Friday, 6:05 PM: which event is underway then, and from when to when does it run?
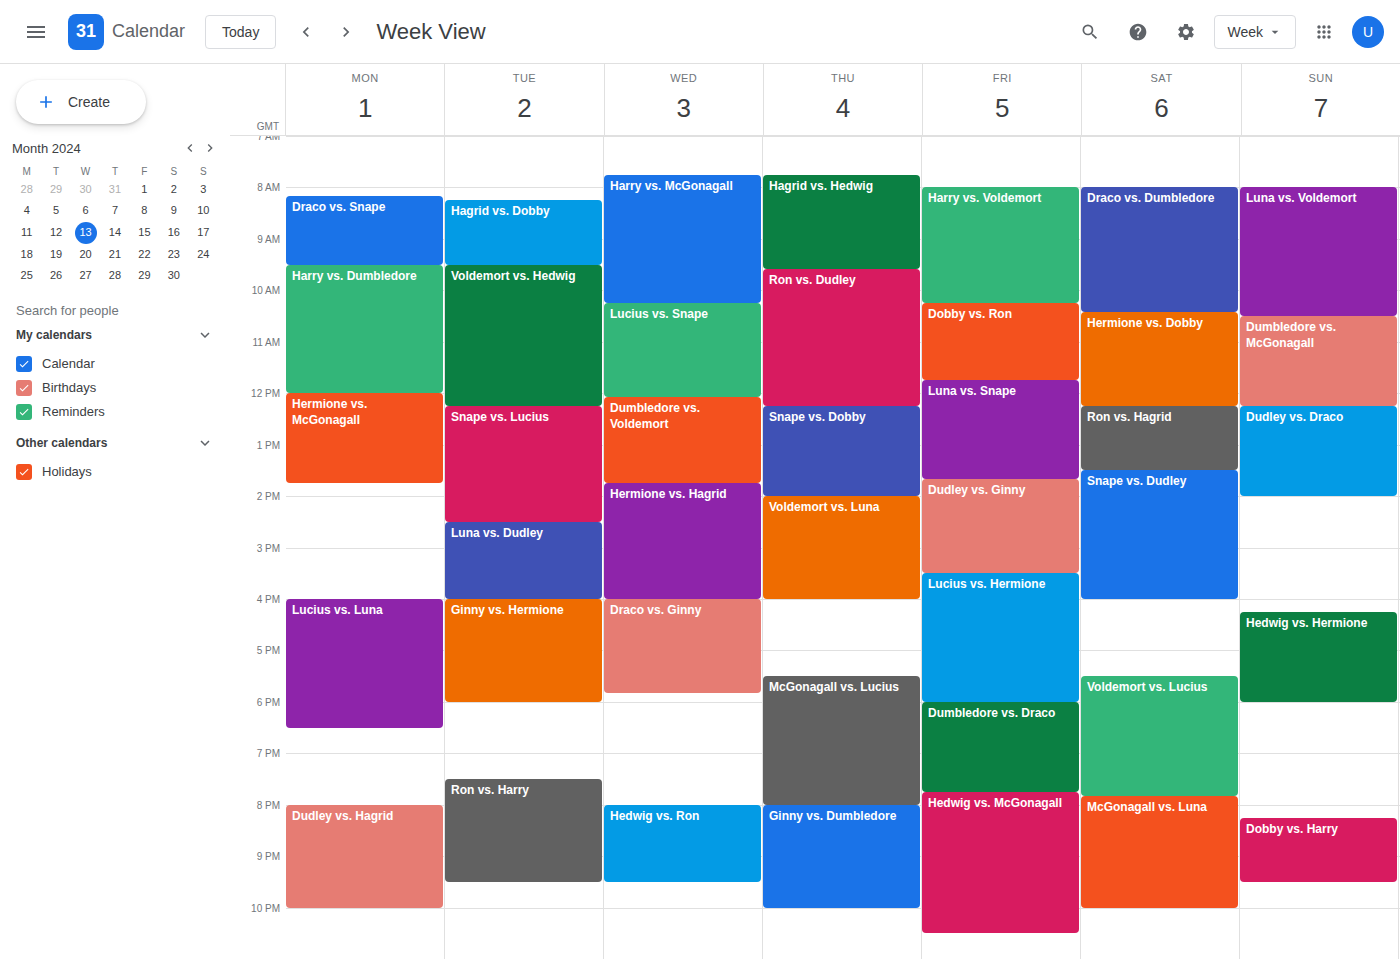
"Dumbledore vs. Draco", 6:00 PM to 7:45 PM